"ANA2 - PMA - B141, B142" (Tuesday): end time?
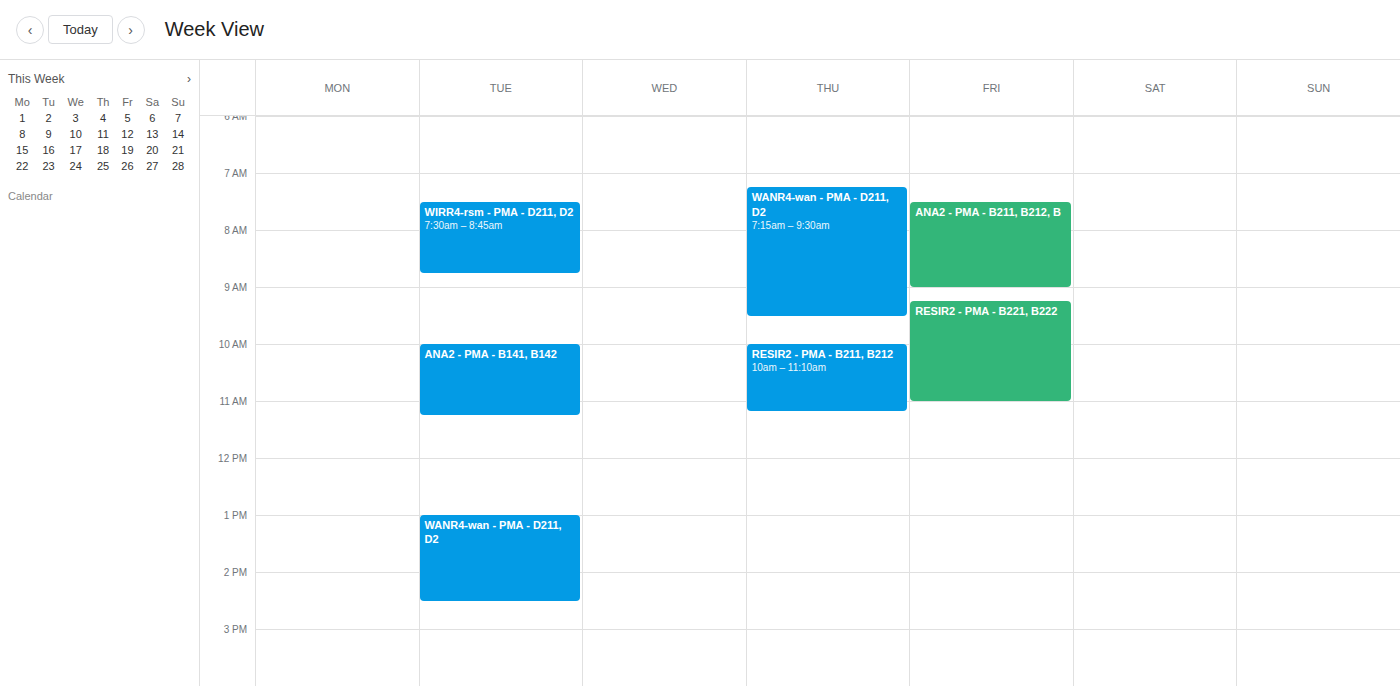
11:15 AM